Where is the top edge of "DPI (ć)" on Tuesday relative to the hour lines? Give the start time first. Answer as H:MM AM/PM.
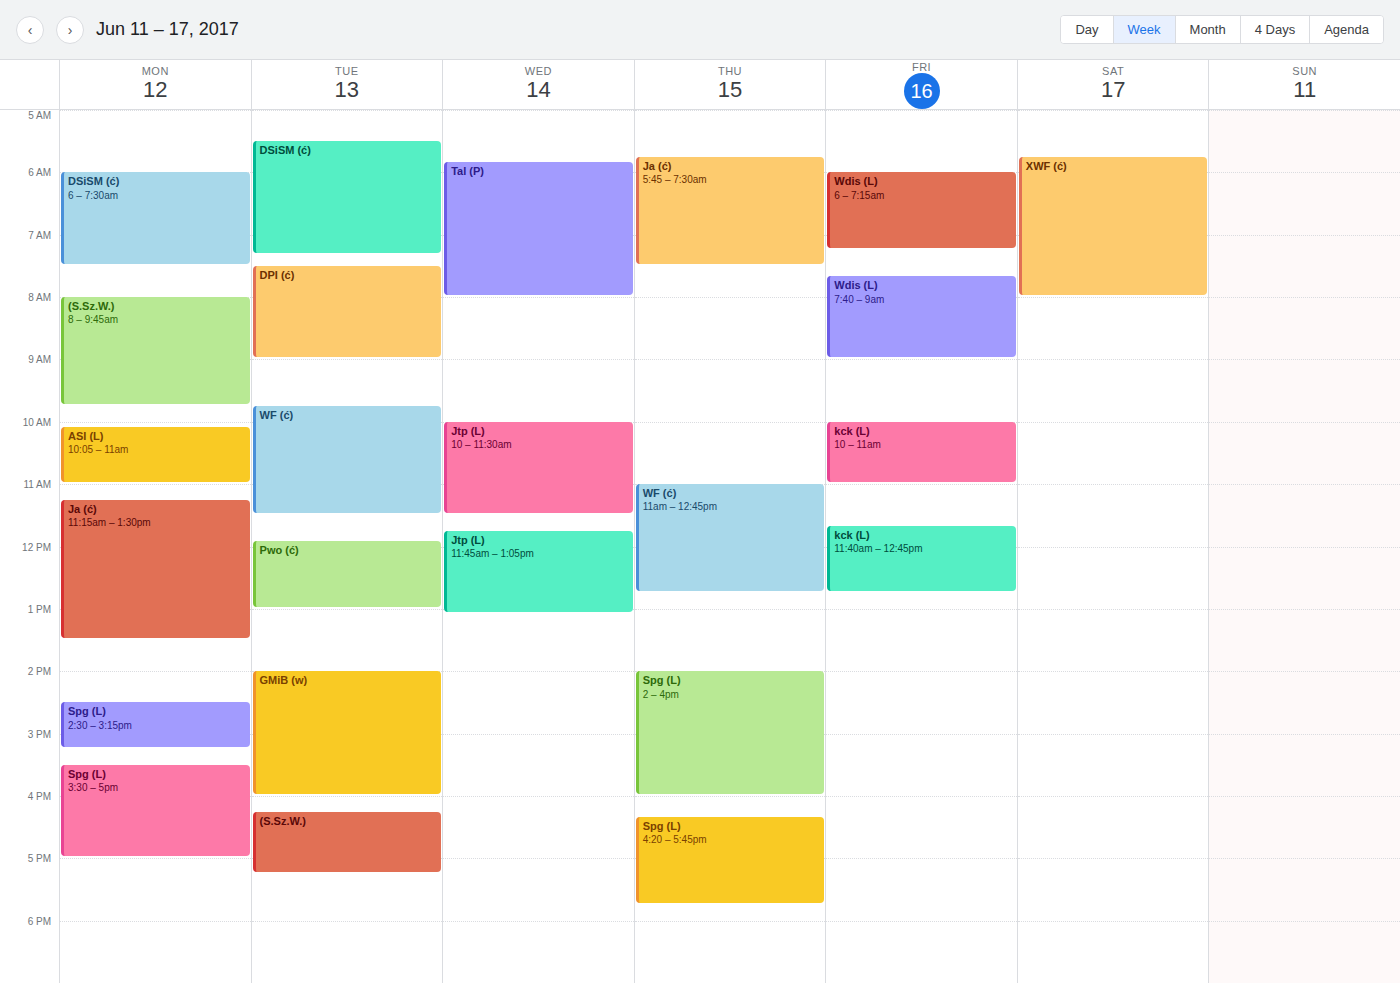
7:30 AM -- halfway between the 7 AM and 8 AM lines.